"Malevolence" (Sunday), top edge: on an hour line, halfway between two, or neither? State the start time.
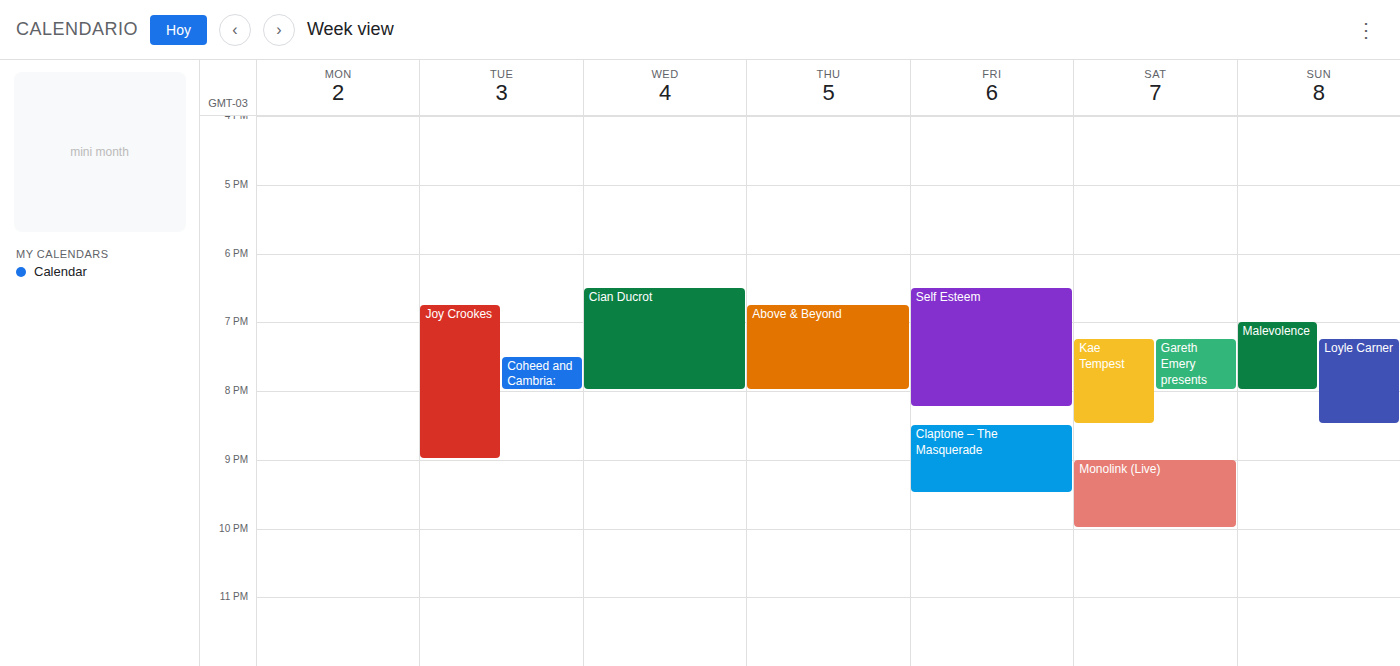
19:00 -- exactly on the 19:00 line.